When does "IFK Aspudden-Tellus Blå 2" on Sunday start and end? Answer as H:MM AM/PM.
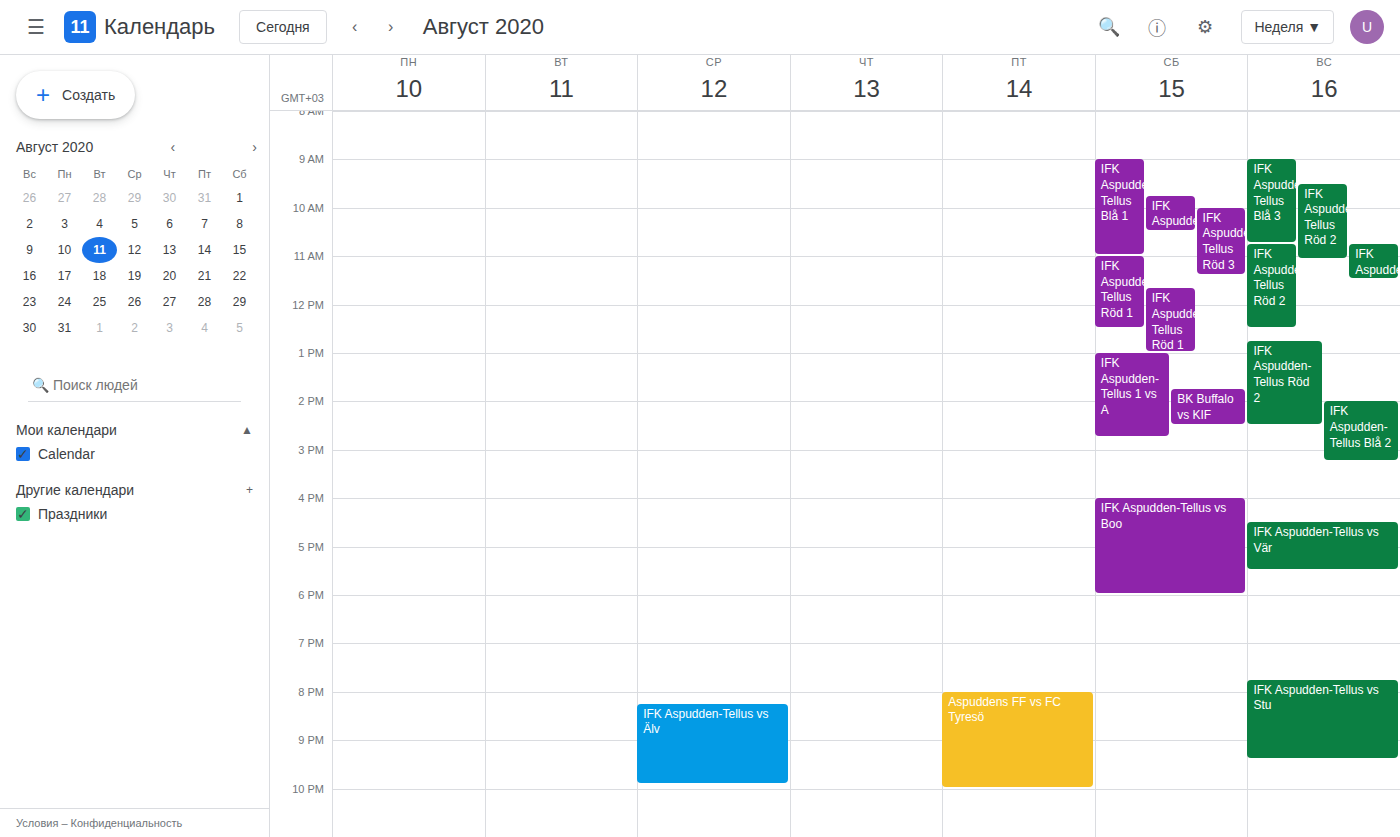
2:00 PM to 3:15 PM